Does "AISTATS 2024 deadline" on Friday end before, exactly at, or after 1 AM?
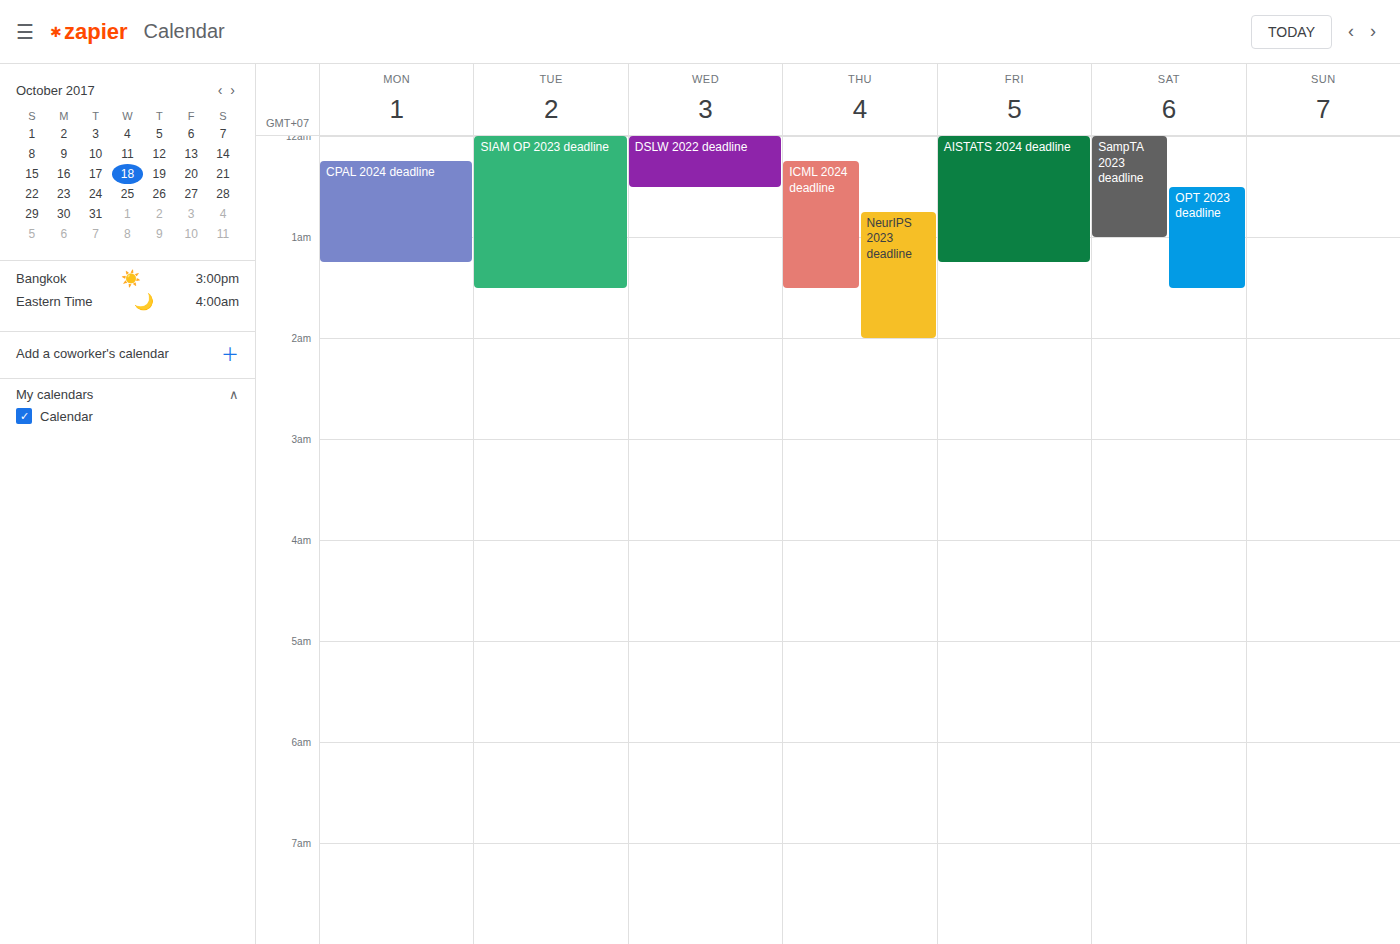
1:15 AM -- after 1 AM, 15 minutes below the 1 AM line.